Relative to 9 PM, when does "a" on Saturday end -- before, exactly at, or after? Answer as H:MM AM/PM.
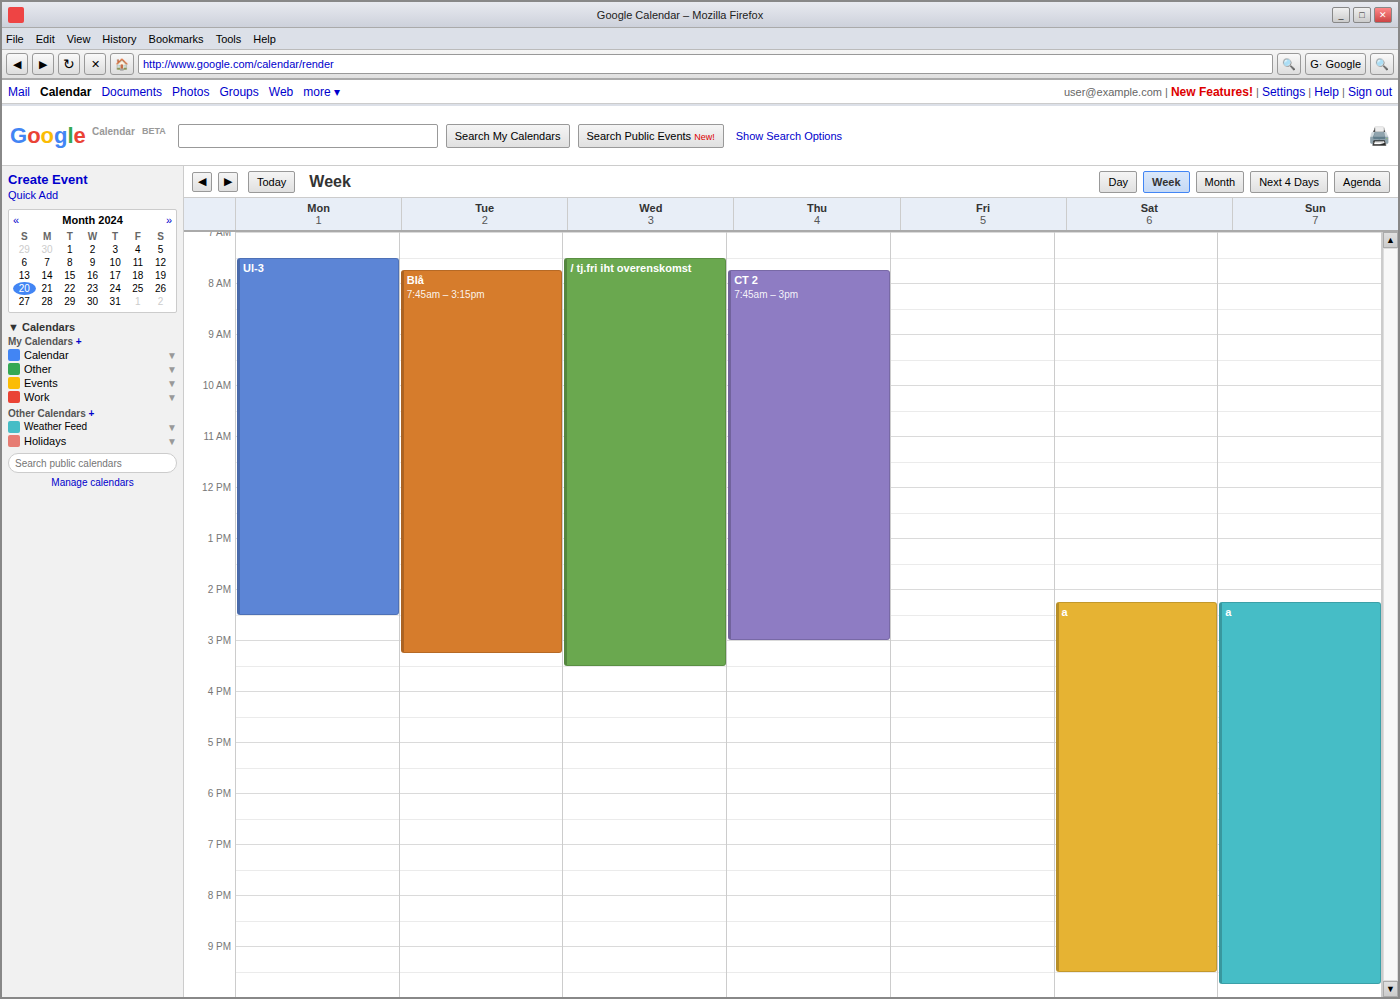
9:30 PM -- after 9 PM, 30 minutes below the 9 PM line.